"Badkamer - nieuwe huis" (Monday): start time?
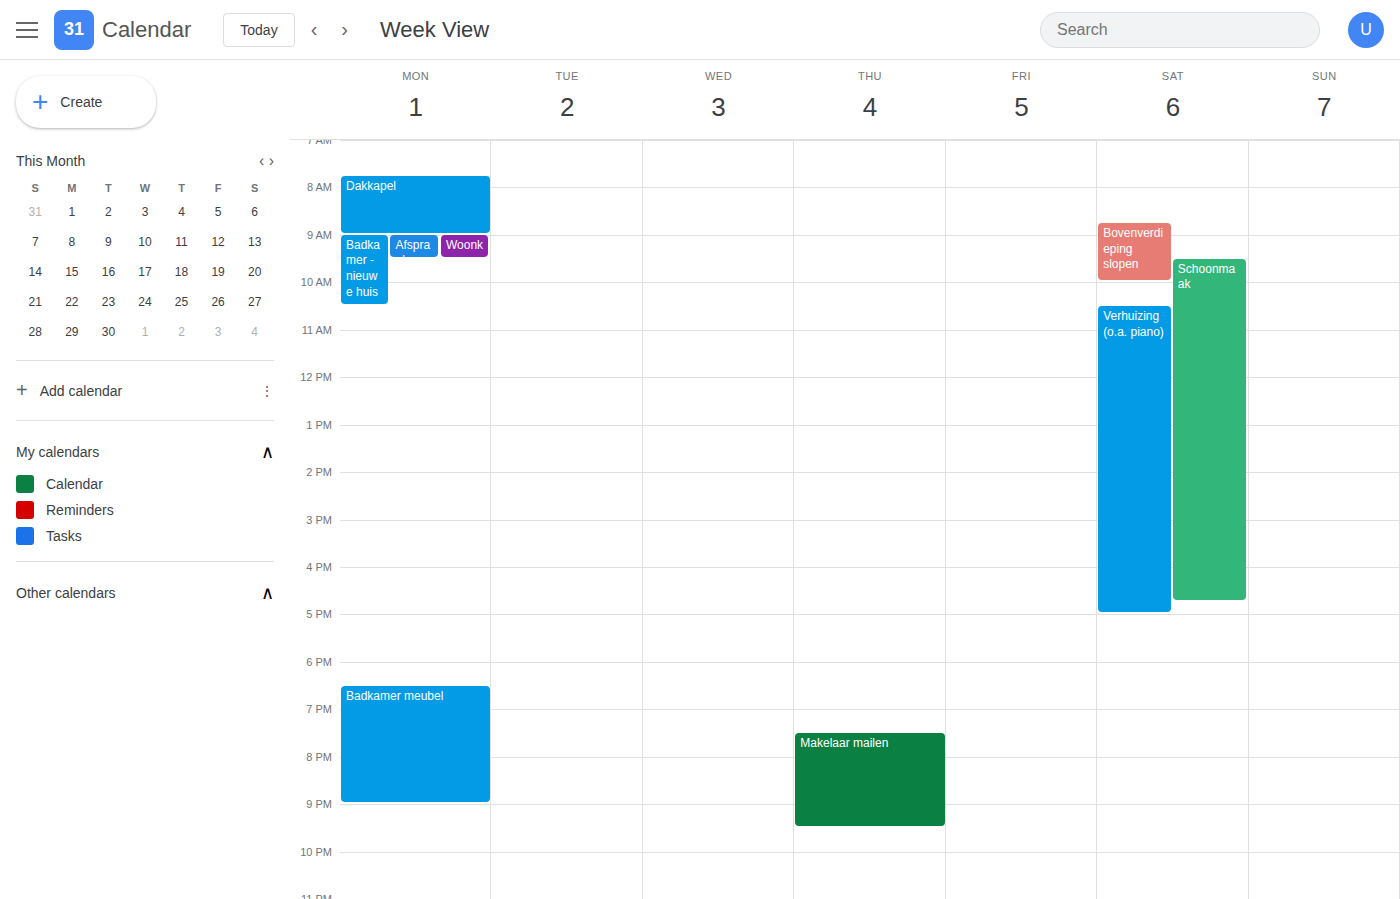
09:00